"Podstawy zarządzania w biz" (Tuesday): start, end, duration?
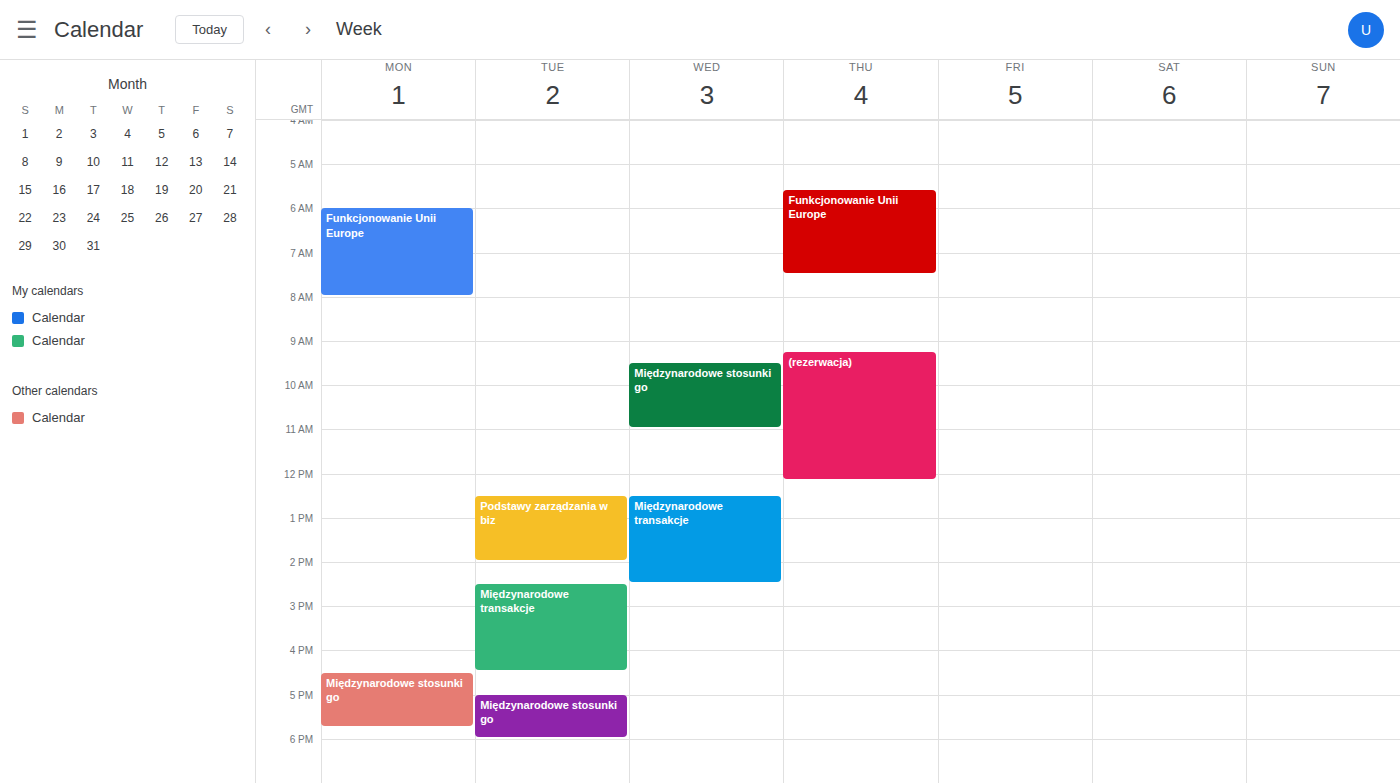
12:30 to 14:00, 1 hour 30 minutes